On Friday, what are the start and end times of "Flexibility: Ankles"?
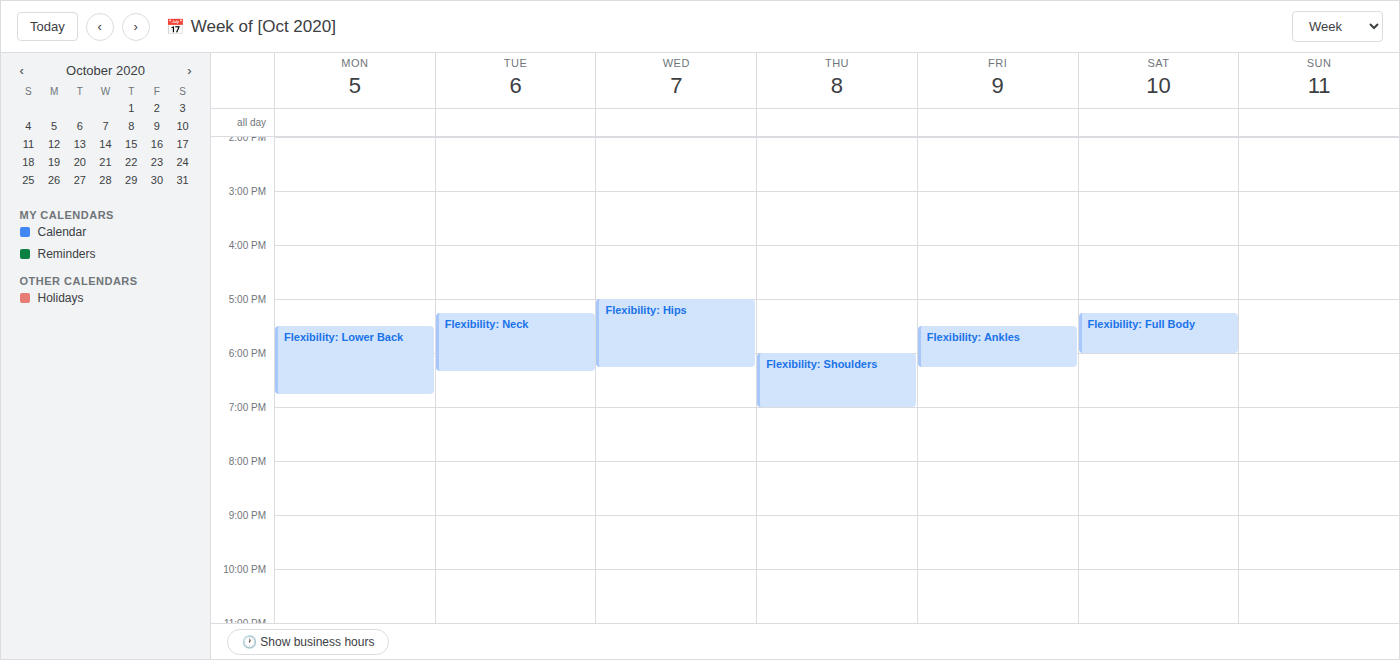
5:30 PM to 6:15 PM